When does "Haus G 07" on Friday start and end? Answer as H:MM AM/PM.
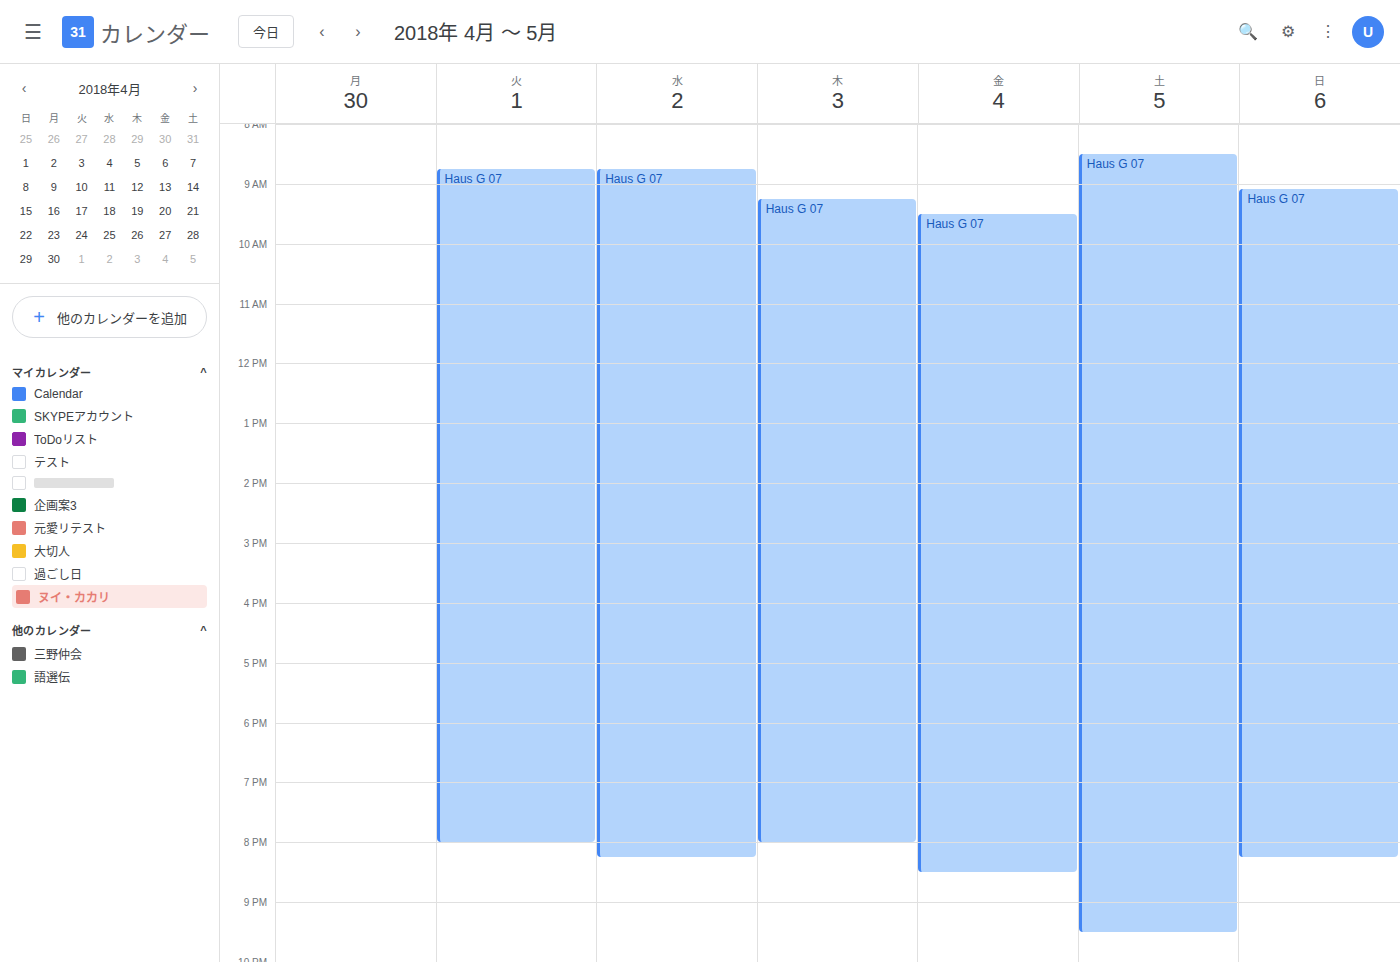
9:30 AM to 8:30 PM